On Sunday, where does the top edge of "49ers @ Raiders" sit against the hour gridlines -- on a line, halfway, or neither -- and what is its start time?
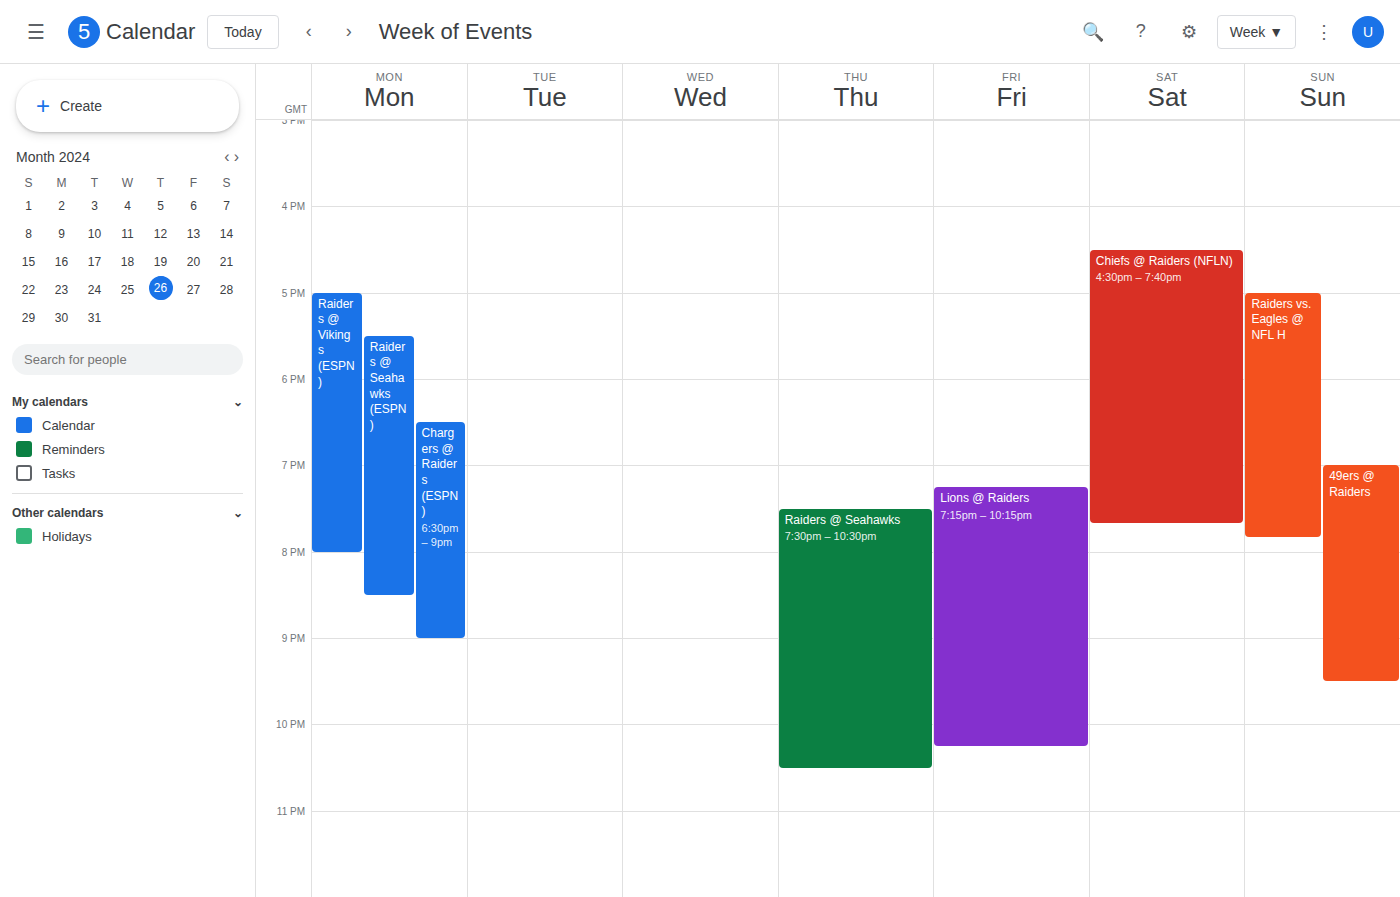
19:00 -- exactly on the 19:00 line.